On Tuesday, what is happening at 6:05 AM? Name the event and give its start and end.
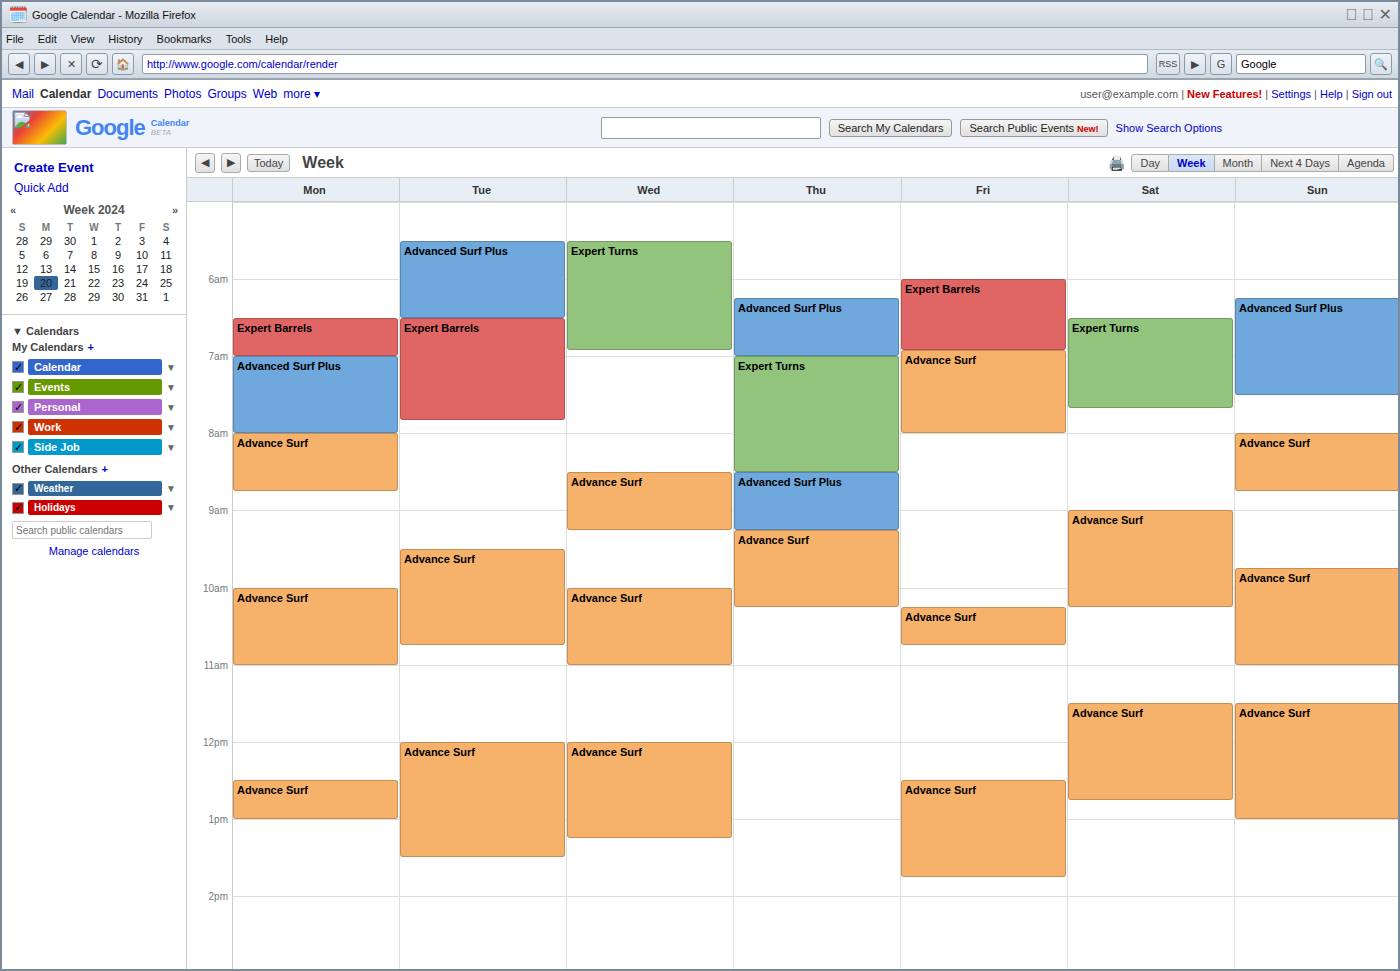
"Advanced Surf Plus", 5:30 AM to 6:30 AM